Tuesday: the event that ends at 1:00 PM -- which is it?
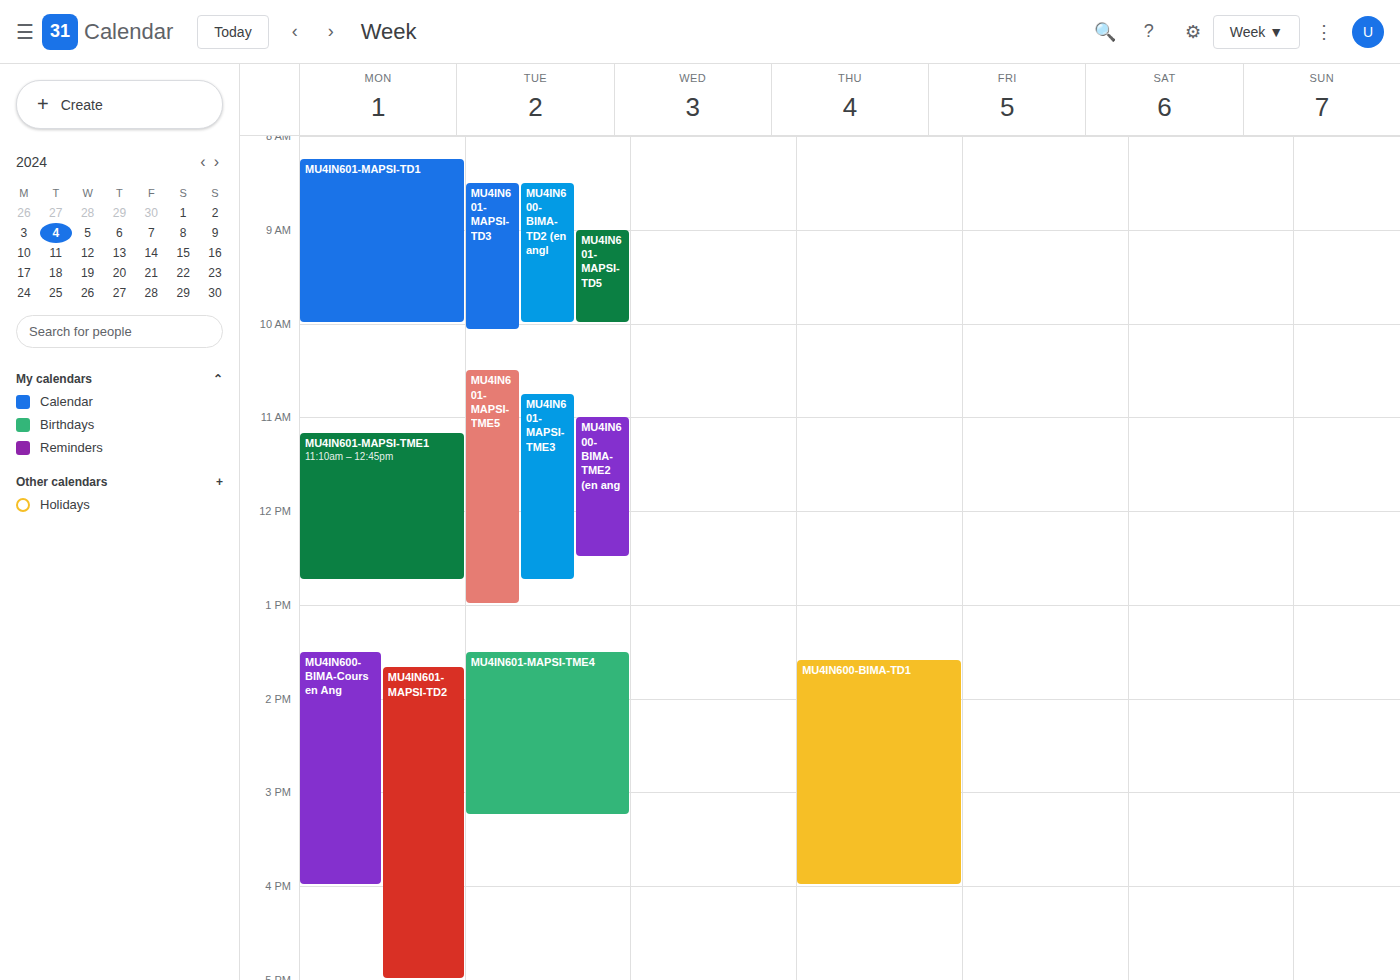
"MU4IN601-MAPSI-TME5"